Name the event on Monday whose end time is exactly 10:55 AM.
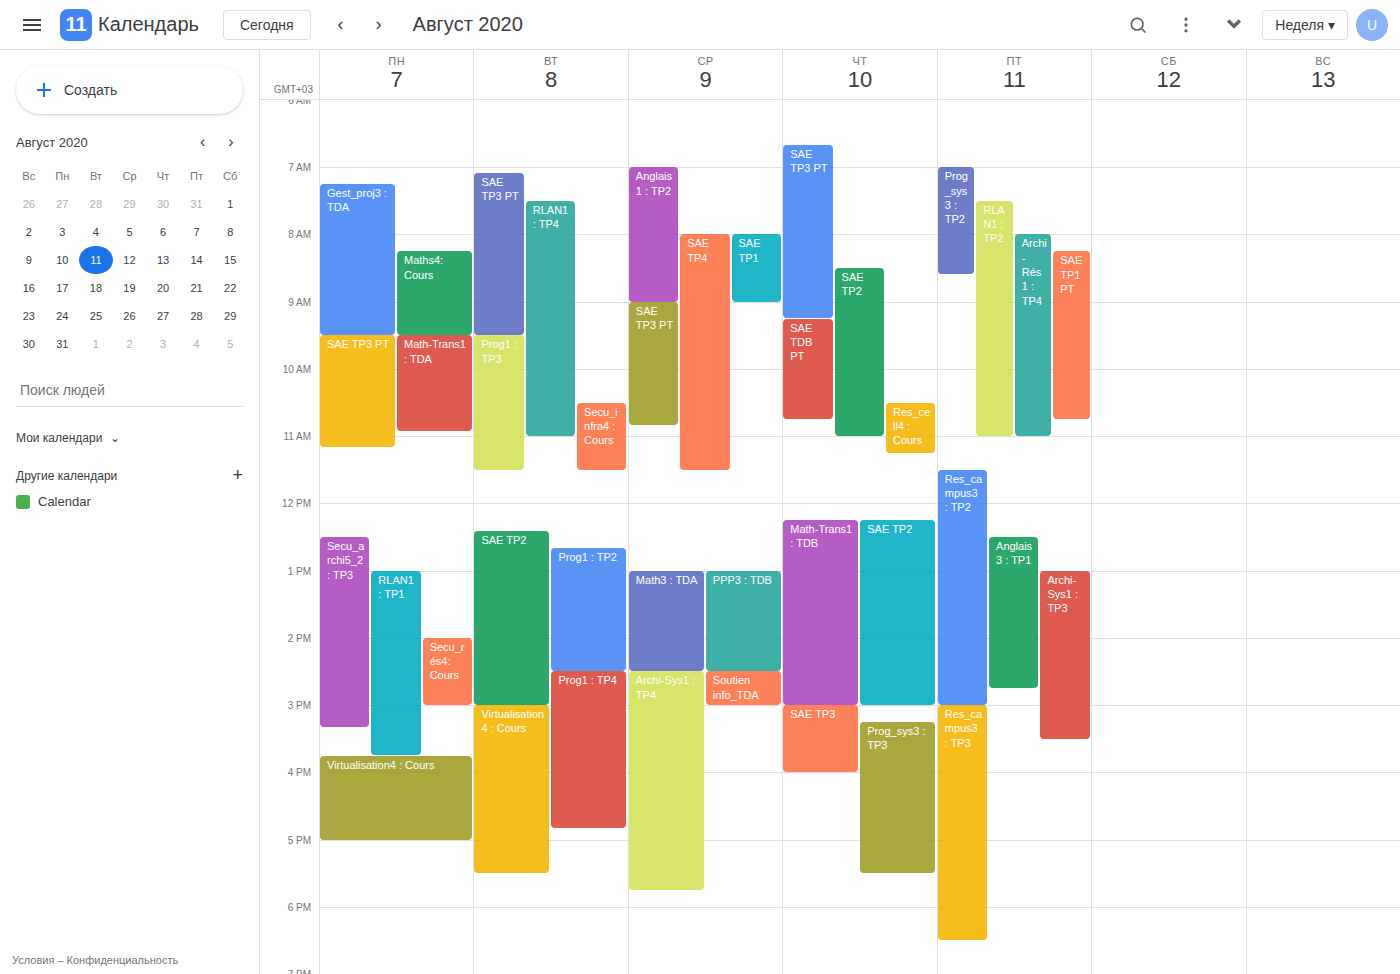
"Math-Trans1 : TDA"